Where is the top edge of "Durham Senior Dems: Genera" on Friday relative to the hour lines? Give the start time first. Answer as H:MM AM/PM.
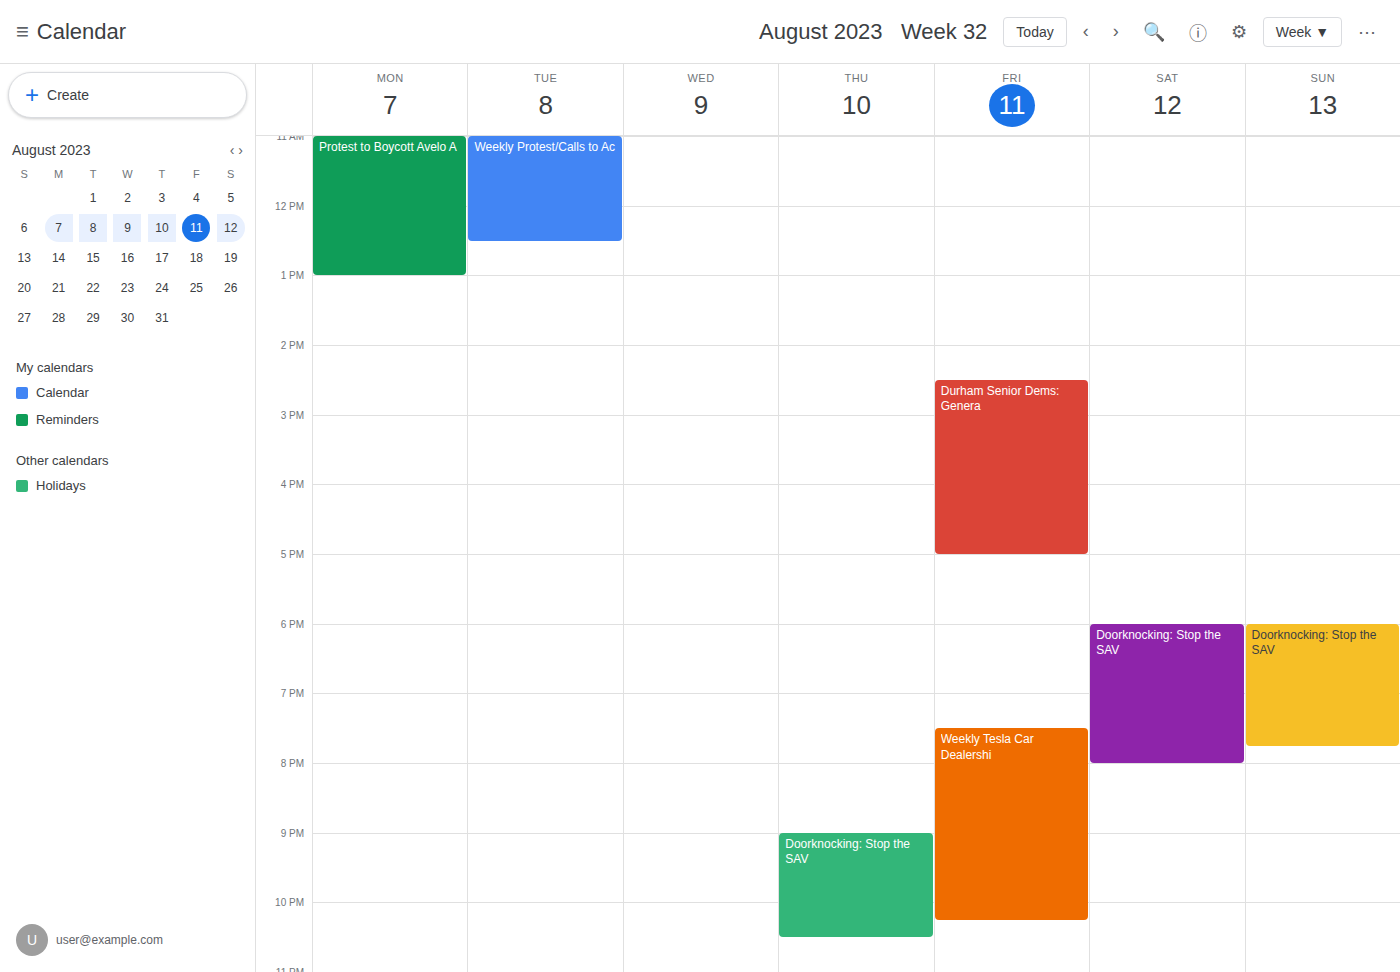
2:30 PM -- halfway between the 2 PM and 3 PM lines.